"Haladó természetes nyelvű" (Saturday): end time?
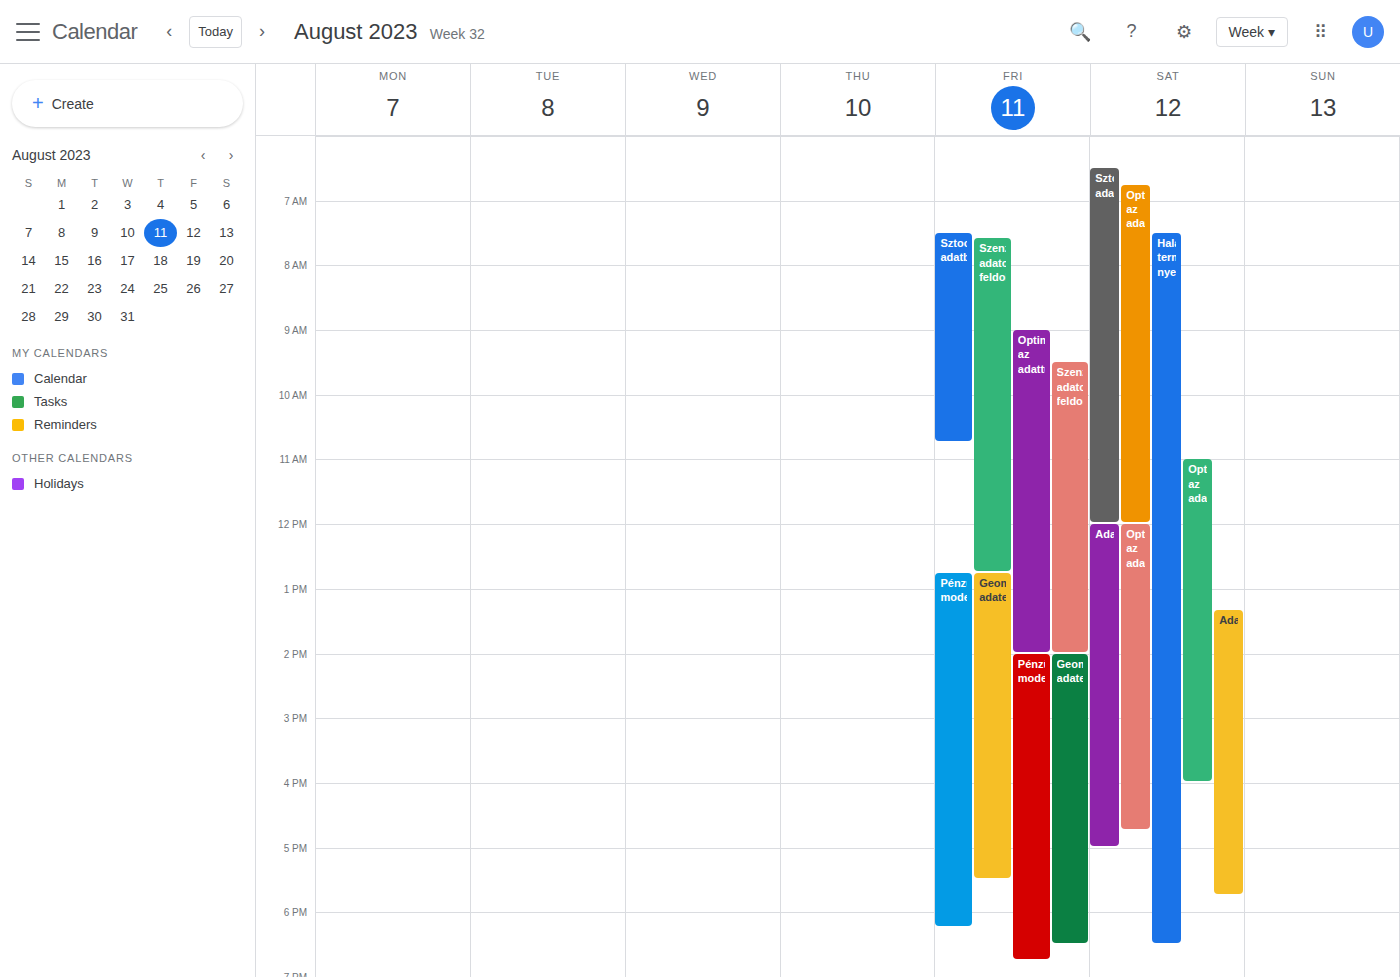
18:30